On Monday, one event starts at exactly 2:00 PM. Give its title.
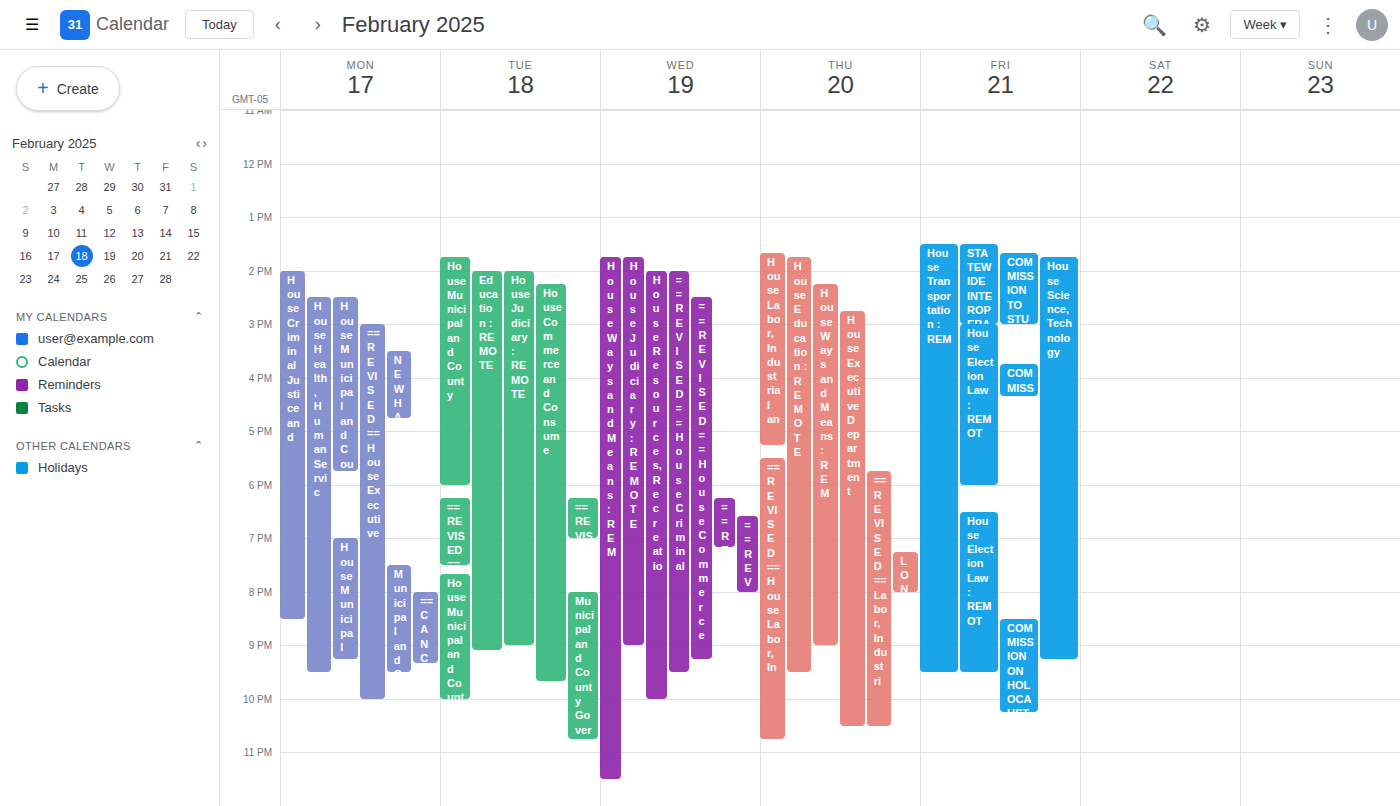
"House Criminal Justice and"